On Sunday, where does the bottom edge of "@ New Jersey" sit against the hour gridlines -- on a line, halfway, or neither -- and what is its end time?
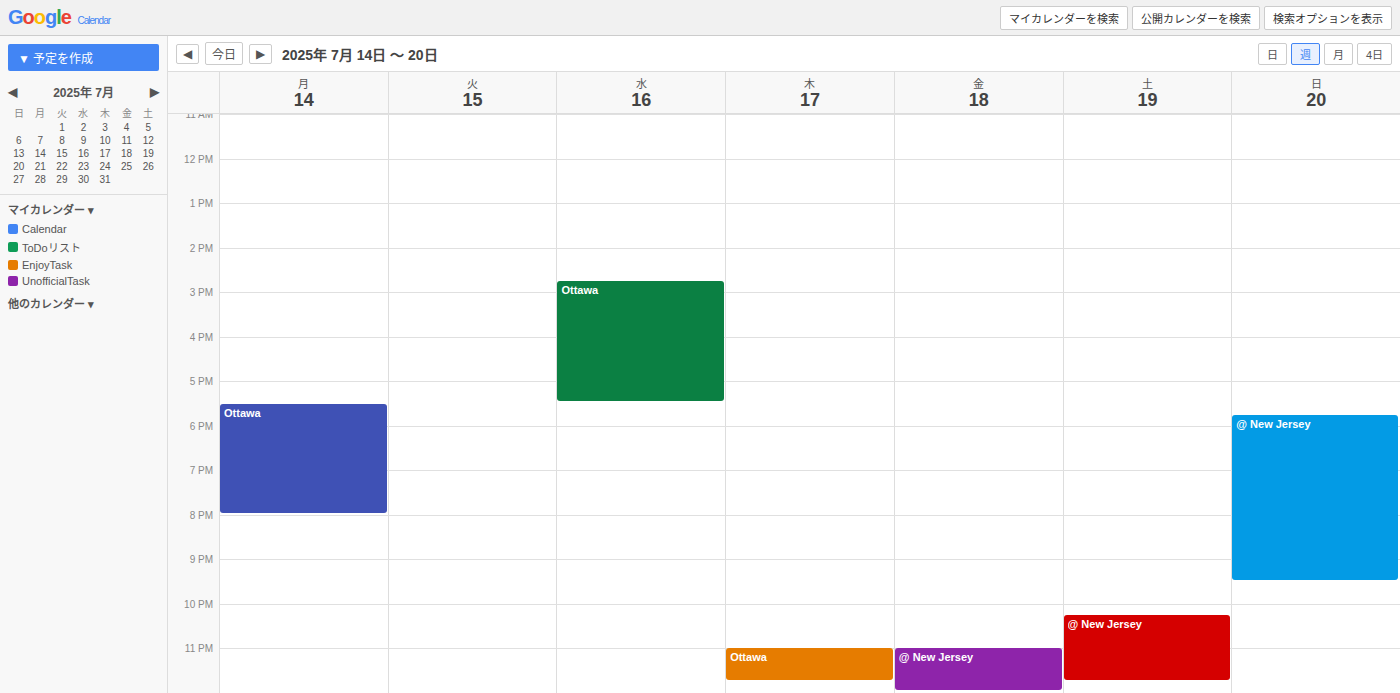
21:30 -- halfway between the 21:00 and 22:00 lines.